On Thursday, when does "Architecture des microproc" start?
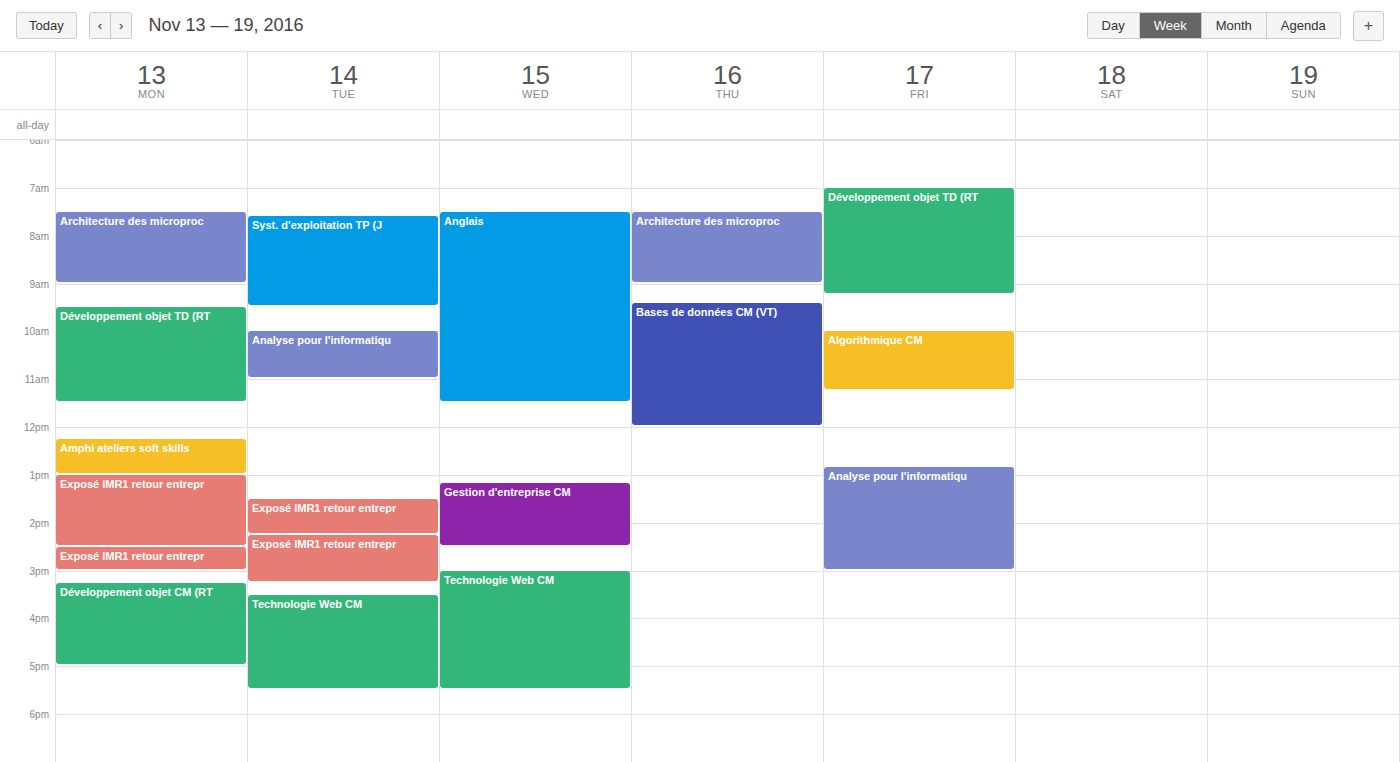
7:30 AM